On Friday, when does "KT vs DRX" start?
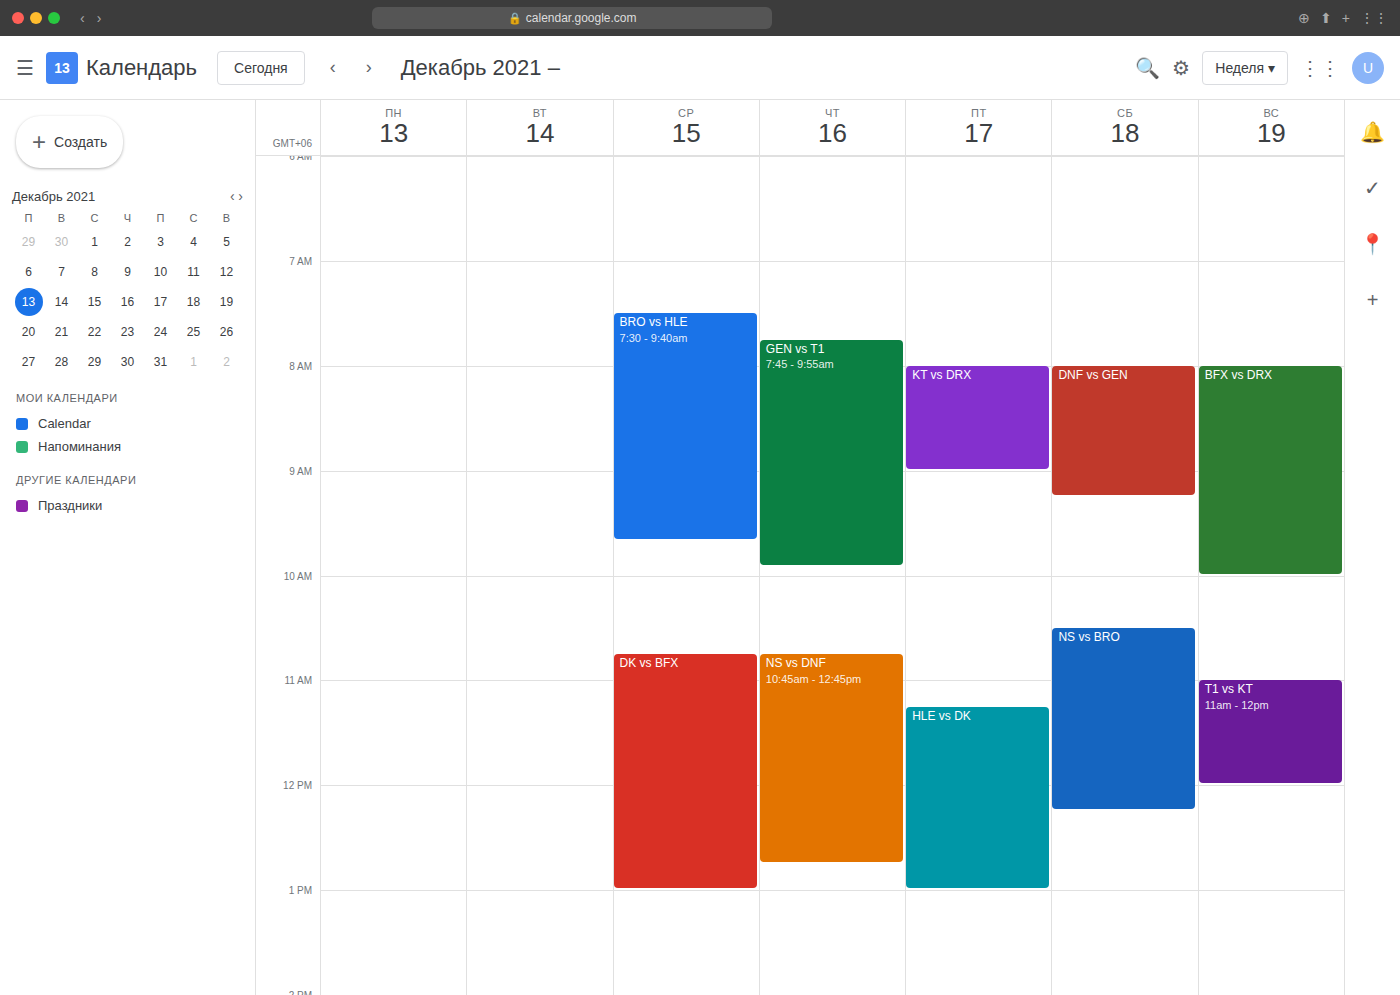
8:00 AM